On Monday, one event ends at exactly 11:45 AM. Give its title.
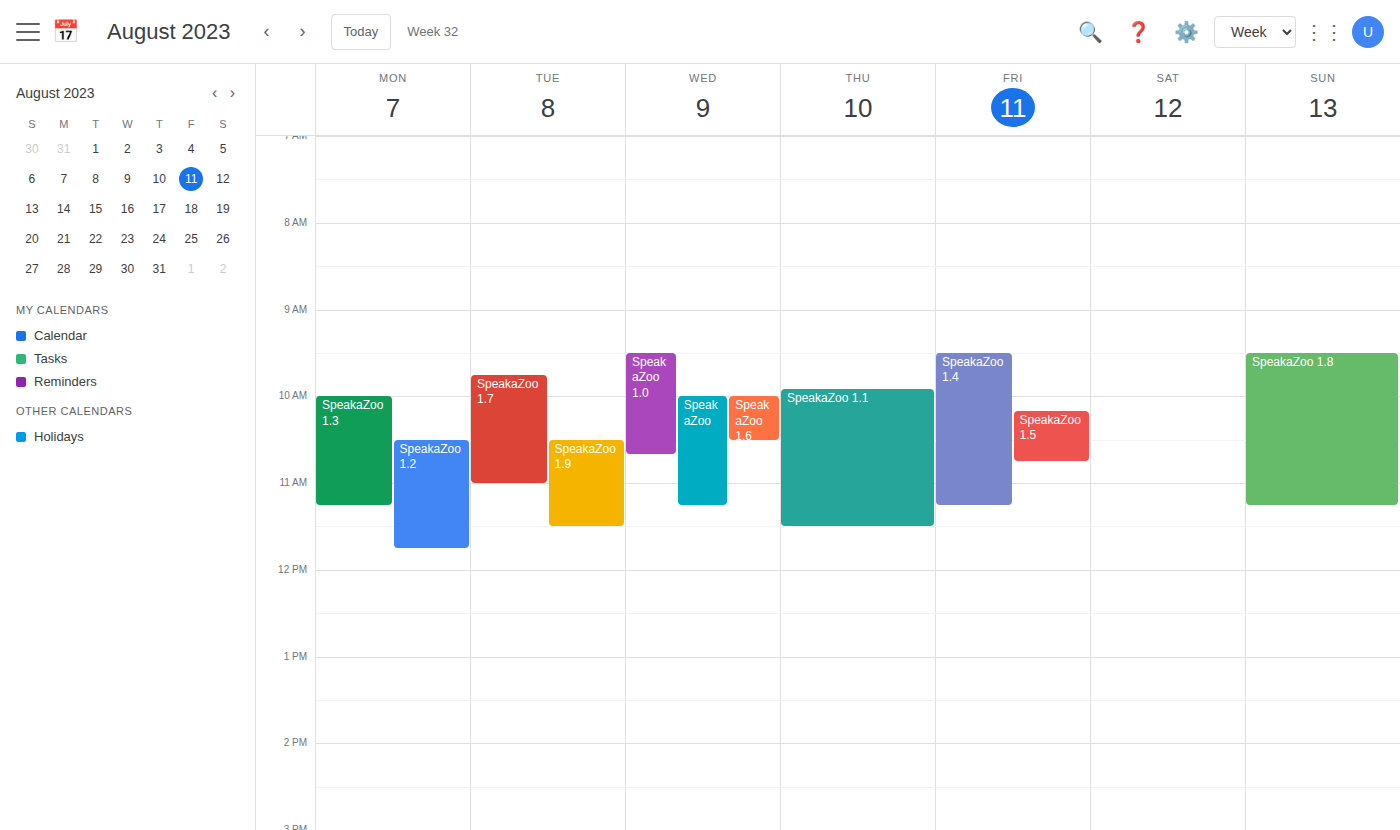
"SpeakaZoo 1.2"